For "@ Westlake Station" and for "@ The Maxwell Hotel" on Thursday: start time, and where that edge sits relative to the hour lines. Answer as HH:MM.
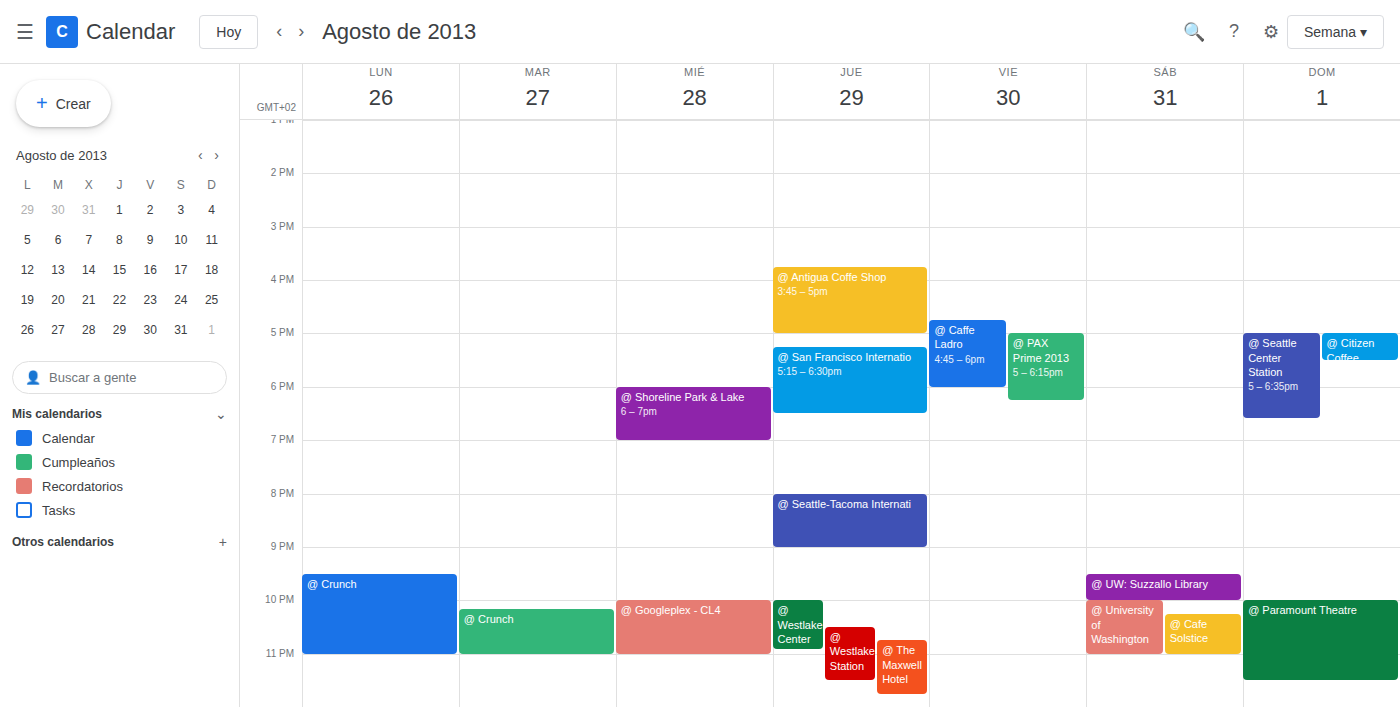
"@ Westlake Station": 22:30, halfway between the 22:00 and 23:00 lines. "@ The Maxwell Hotel": 22:45, neither: three quarters of the way from the 22:00 line to the 23:00 line.